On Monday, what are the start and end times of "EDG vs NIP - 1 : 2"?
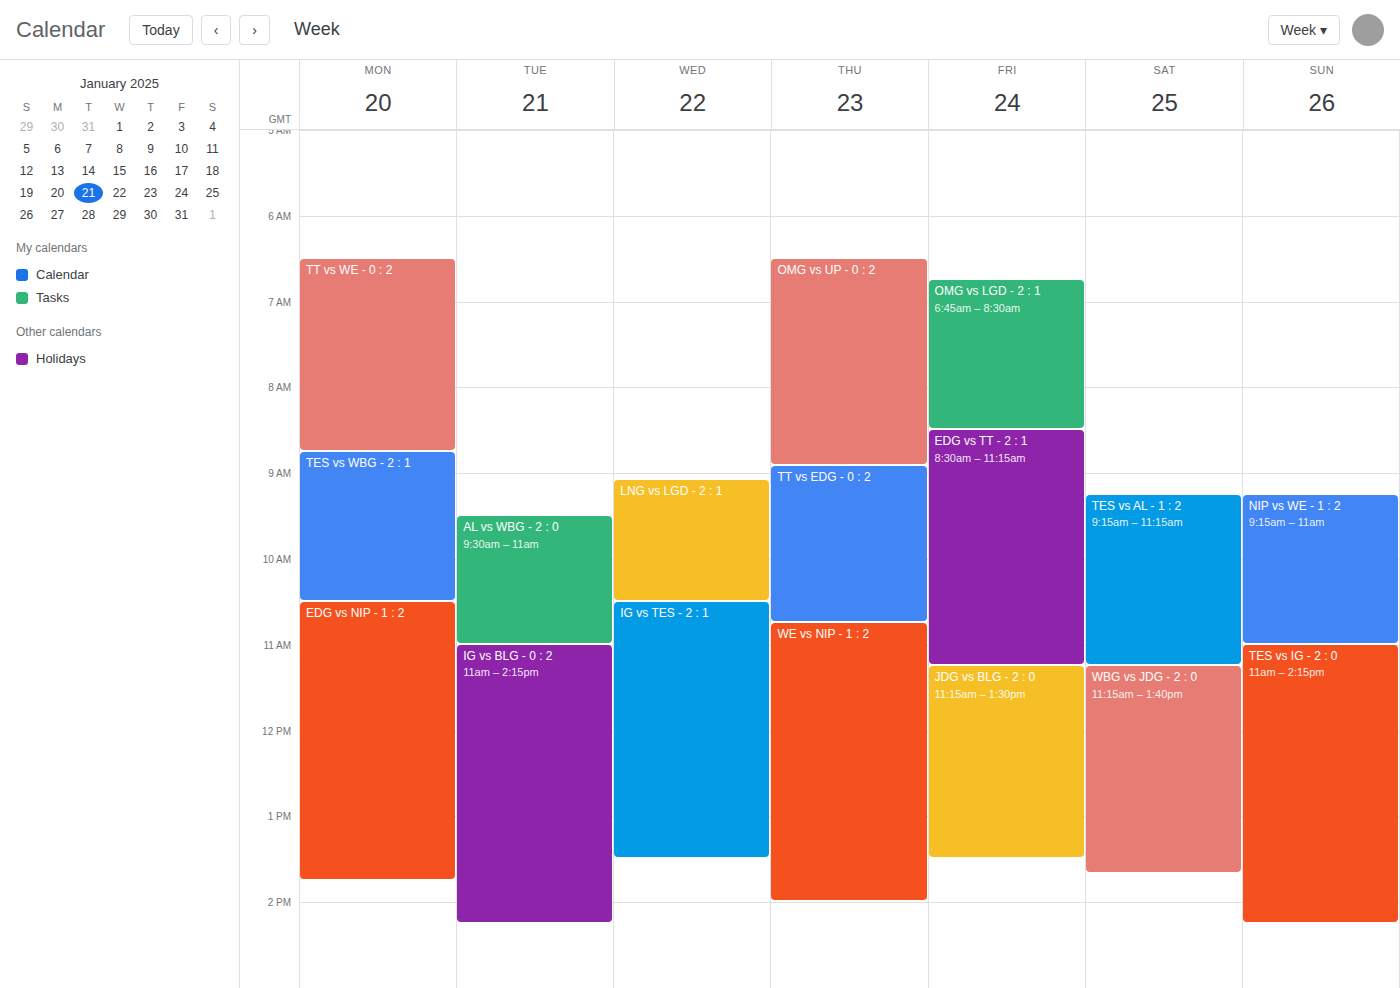
10:30 AM to 1:45 PM